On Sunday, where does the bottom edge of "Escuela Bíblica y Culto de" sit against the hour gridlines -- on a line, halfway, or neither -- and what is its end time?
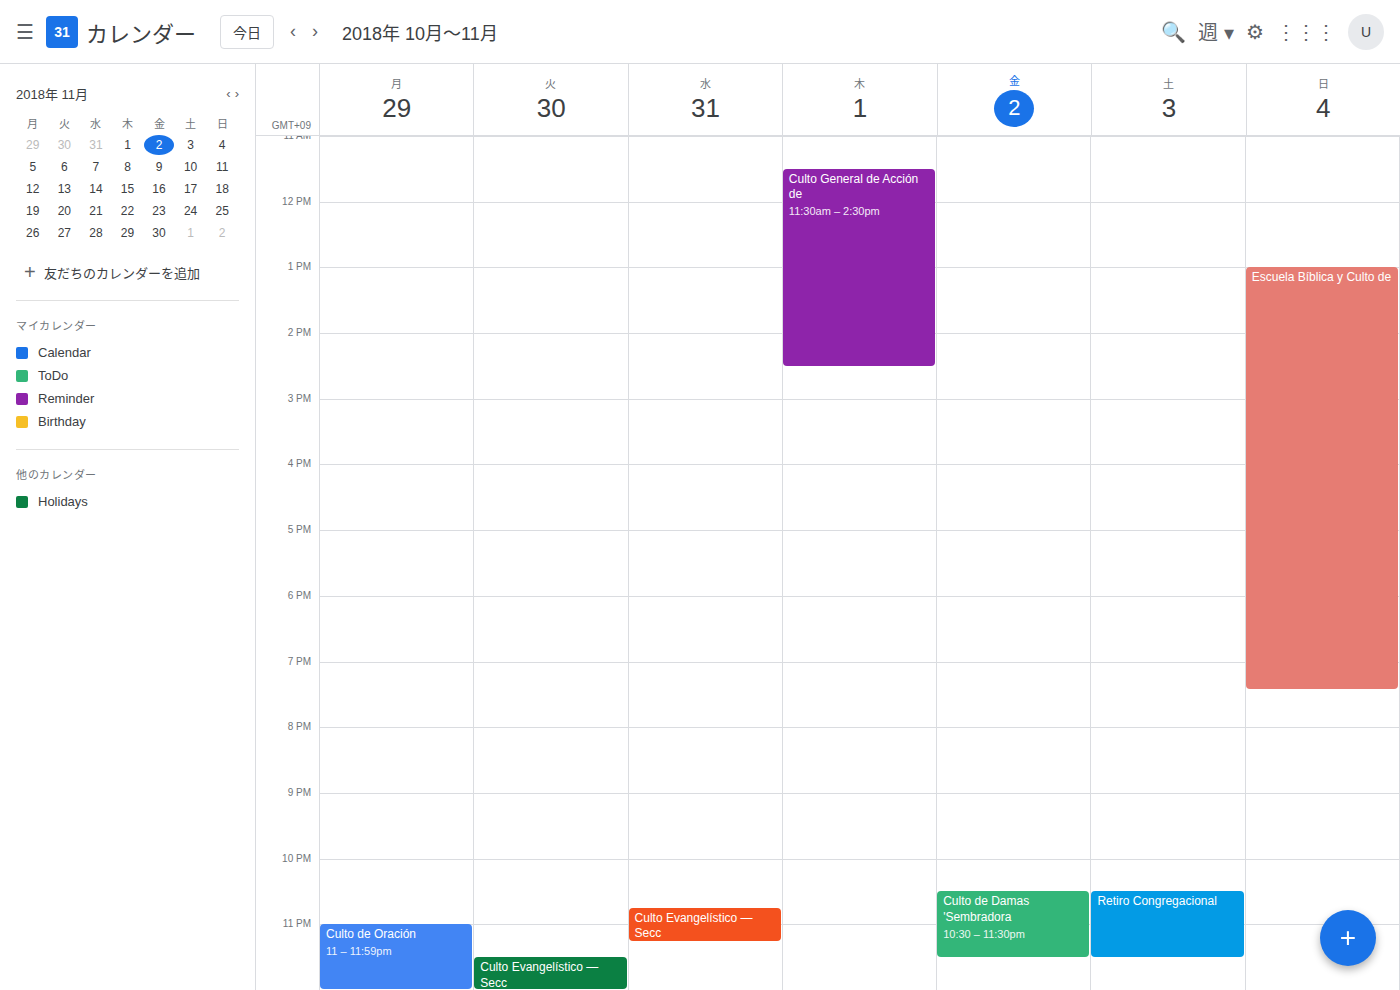
7:25 PM -- neither: 25 minutes below the 7 PM line and 35 minutes above the 8 PM line.